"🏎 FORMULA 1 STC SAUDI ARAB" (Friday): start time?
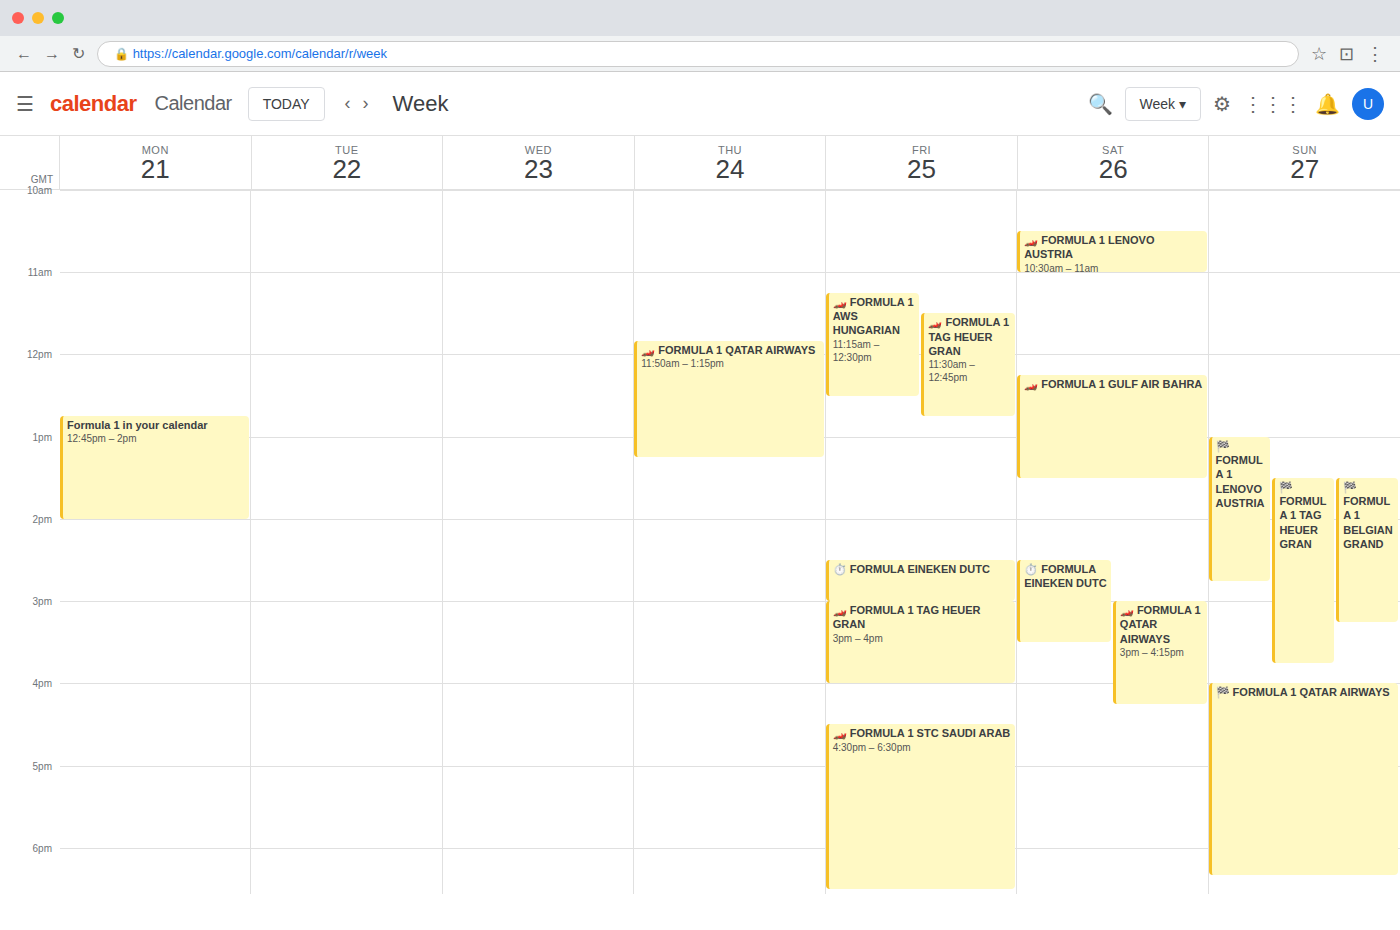
16:30